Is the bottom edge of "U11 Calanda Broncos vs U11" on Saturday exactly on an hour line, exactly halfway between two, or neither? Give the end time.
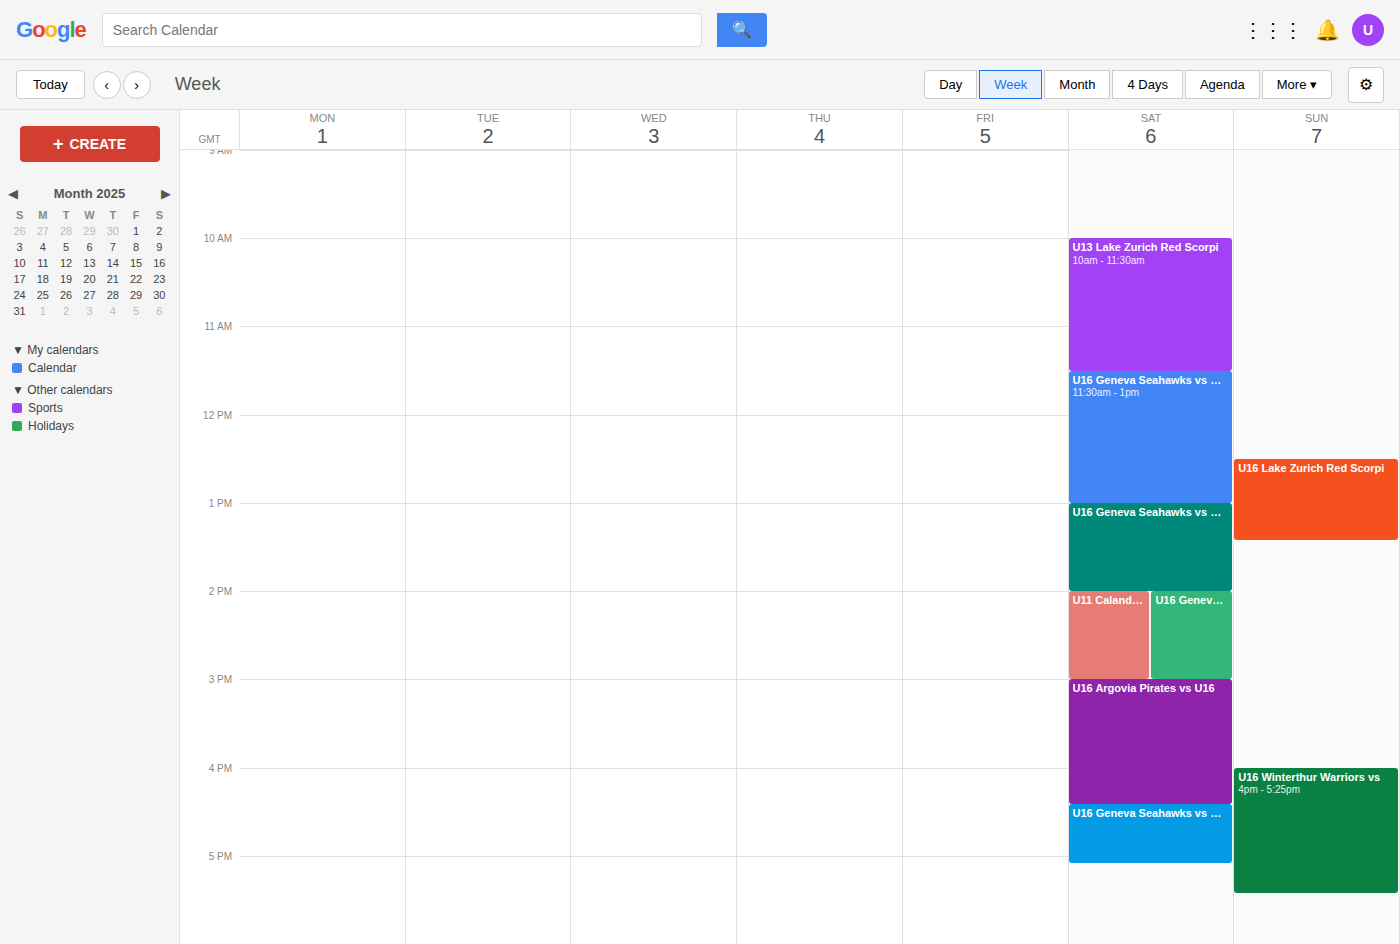
15:00 -- exactly on the 15:00 line.